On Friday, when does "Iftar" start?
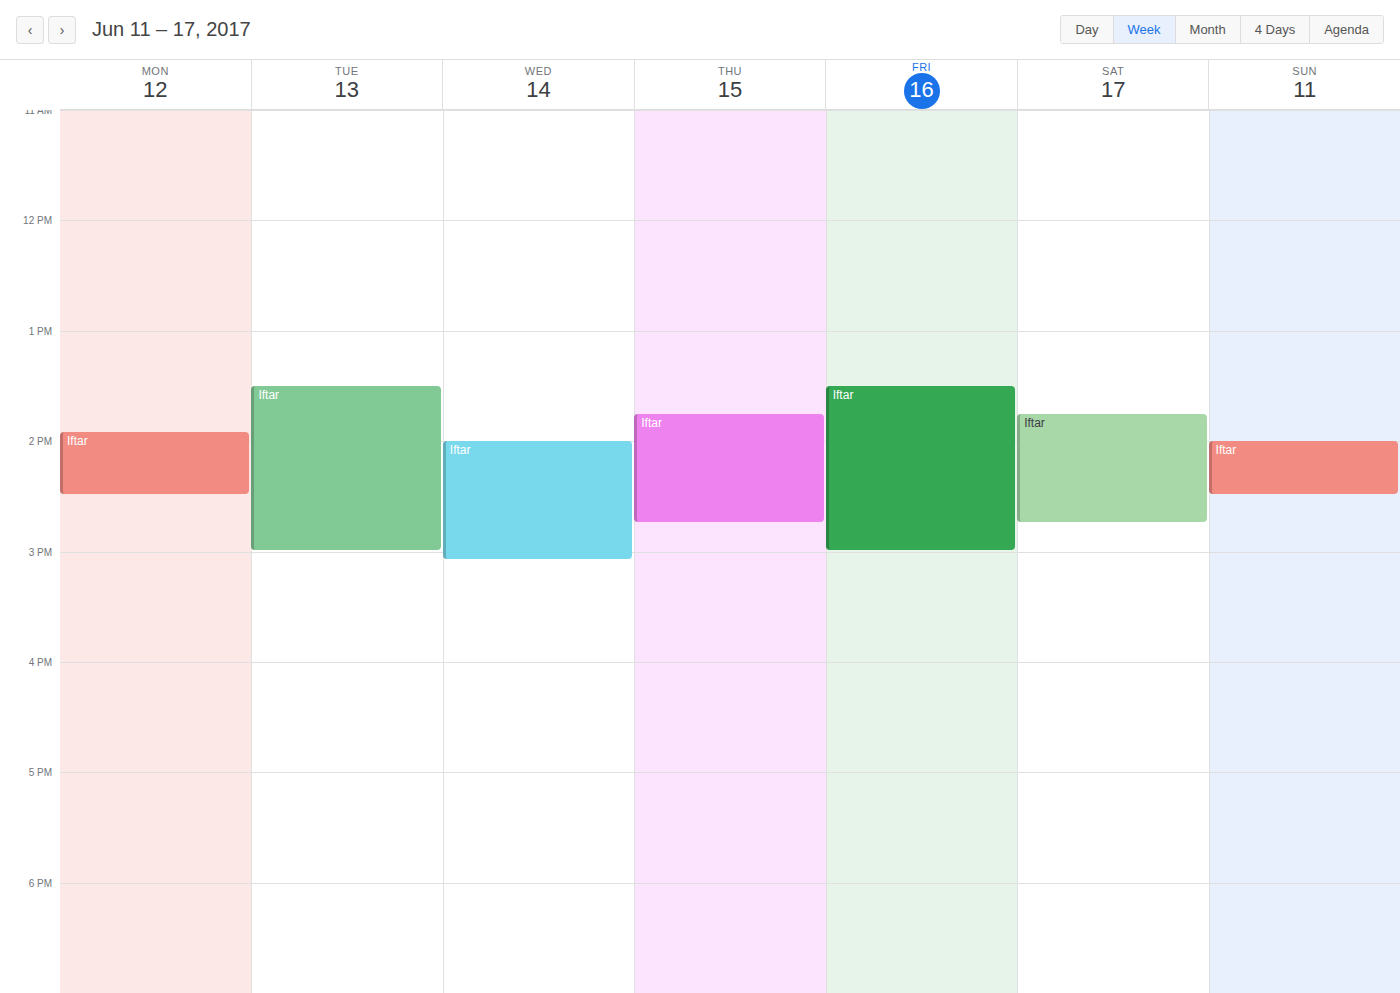
1:30 PM